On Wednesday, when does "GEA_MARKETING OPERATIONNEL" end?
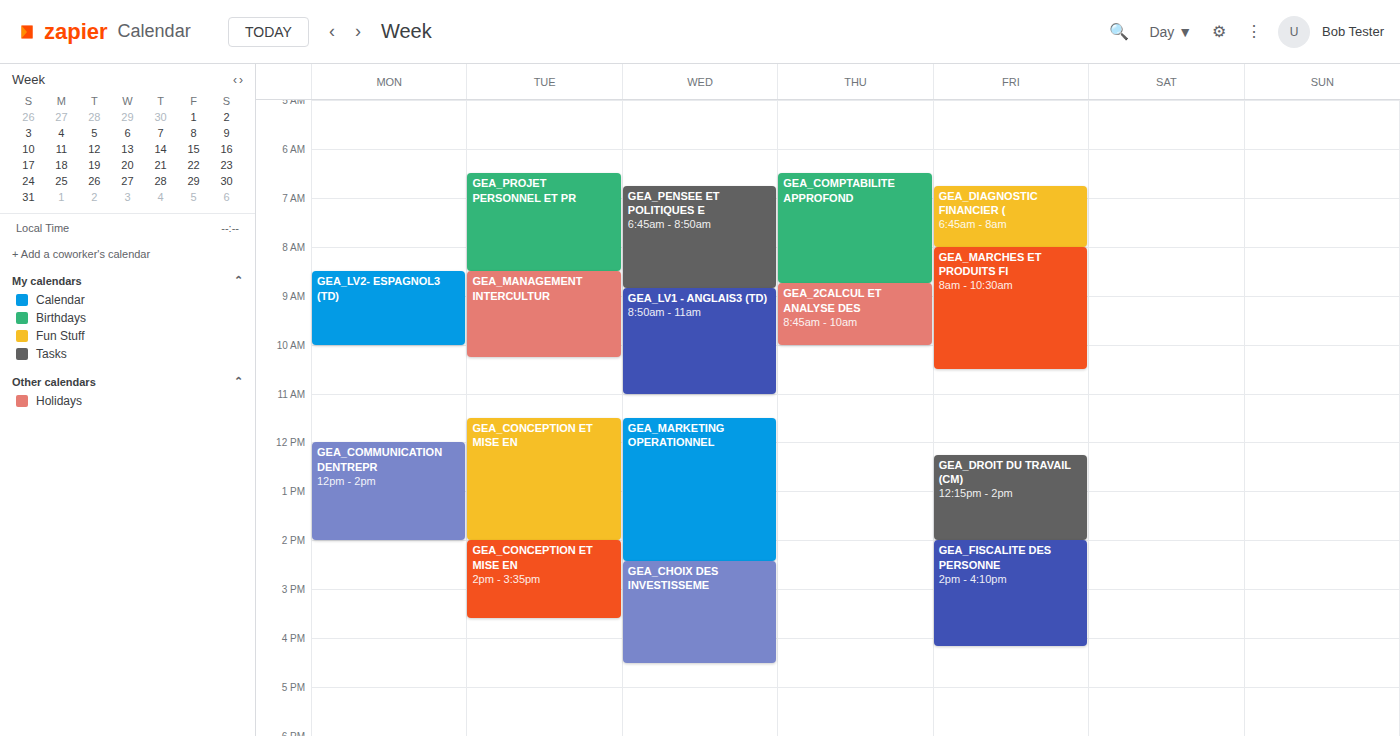
2:25 PM